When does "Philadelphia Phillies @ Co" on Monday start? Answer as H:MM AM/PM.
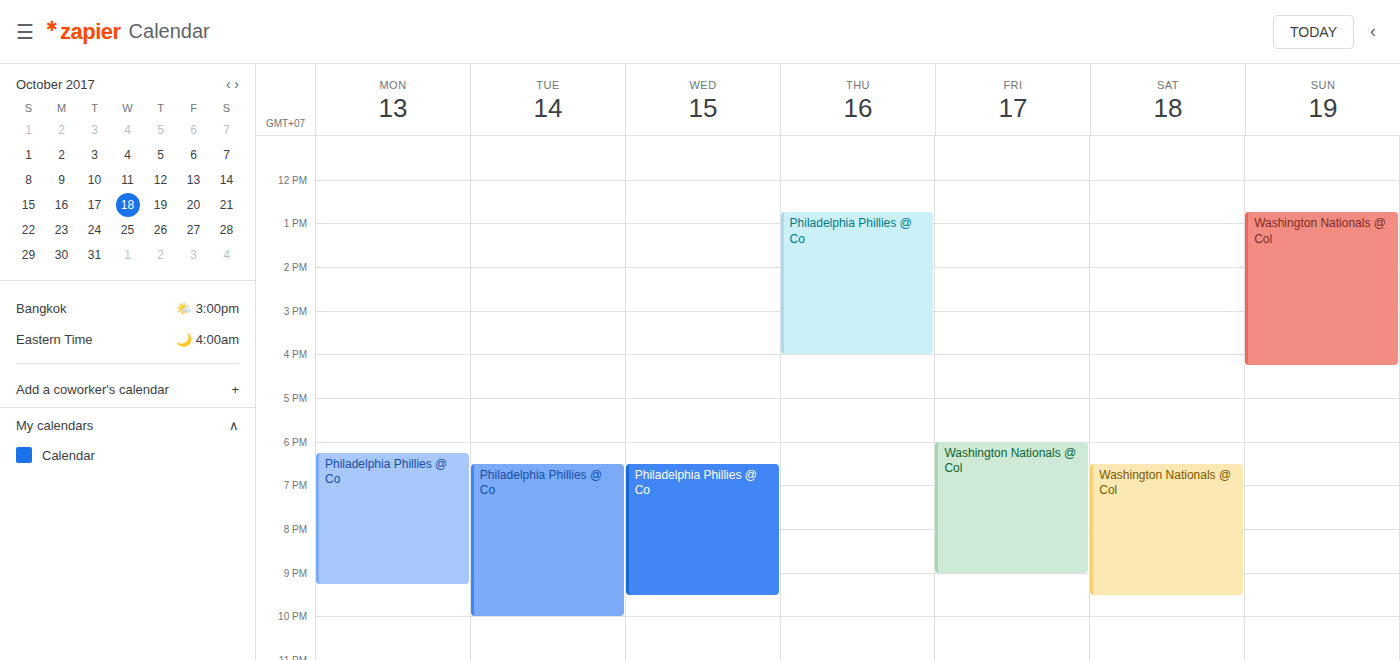
6:15 PM